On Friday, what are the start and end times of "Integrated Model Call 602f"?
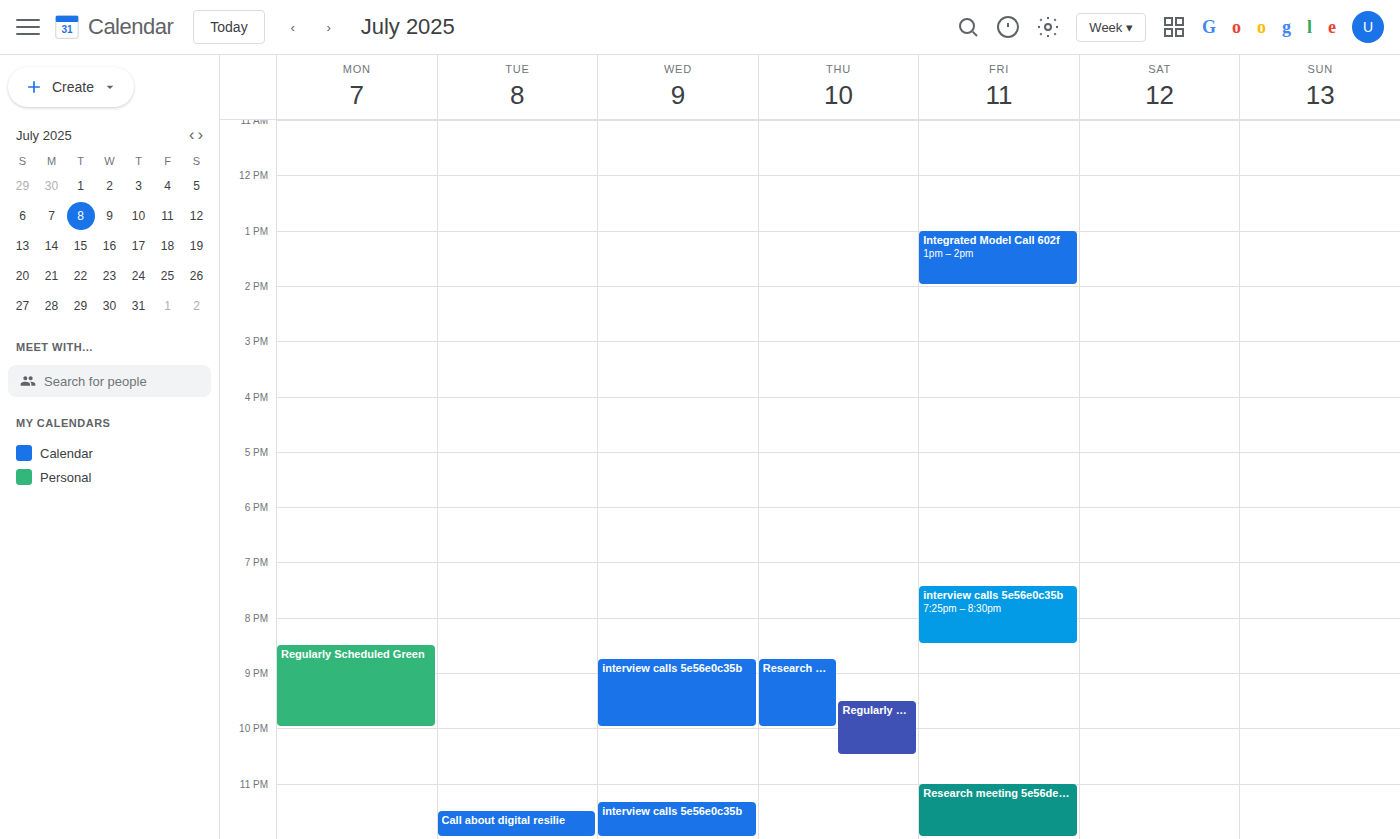
13:00 to 14:00